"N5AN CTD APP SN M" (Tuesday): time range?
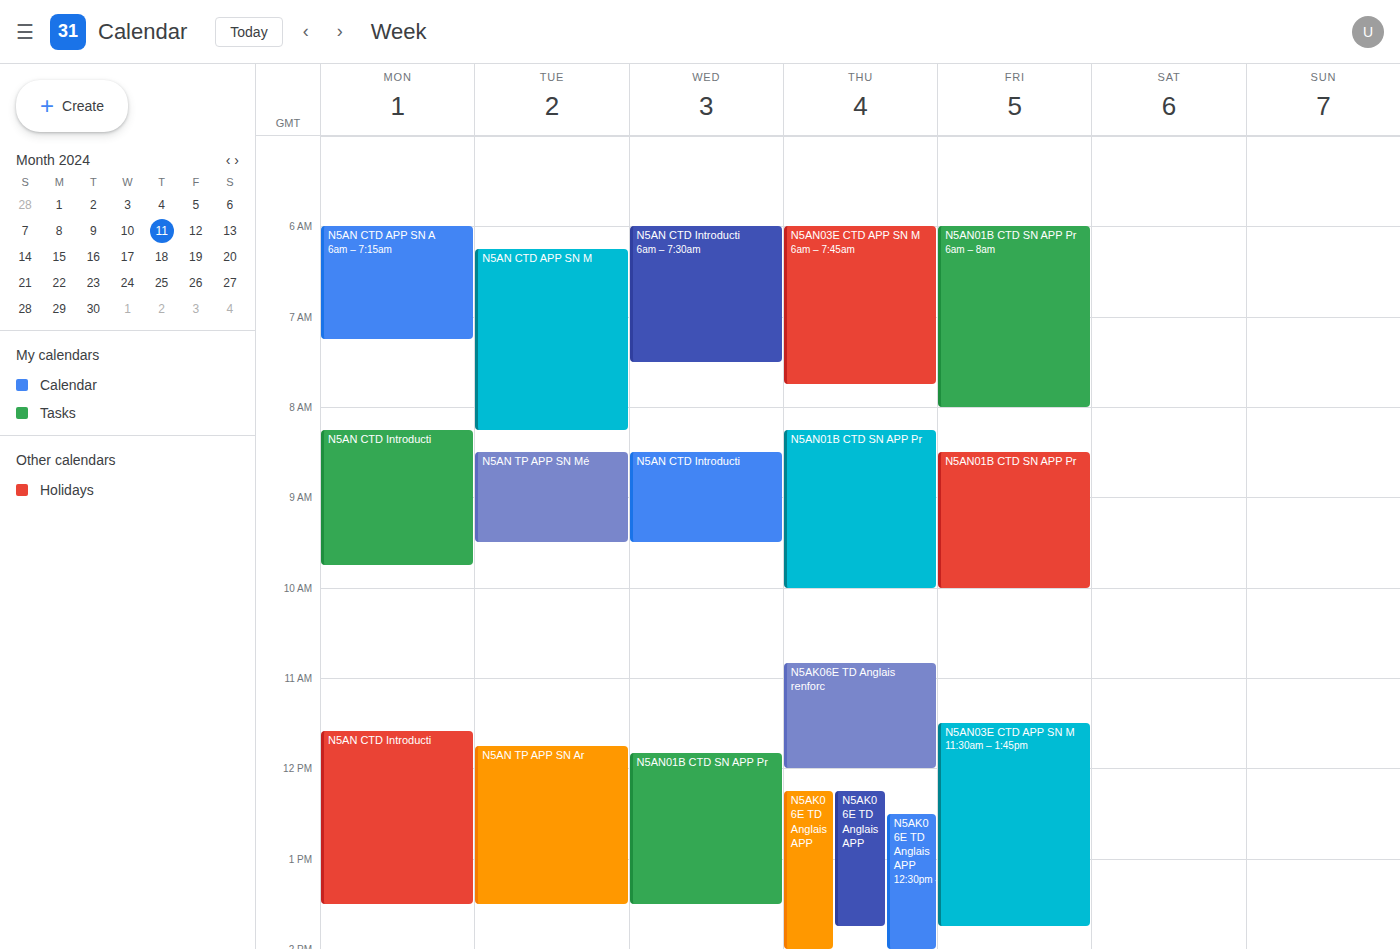
6:15 AM to 8:15 AM